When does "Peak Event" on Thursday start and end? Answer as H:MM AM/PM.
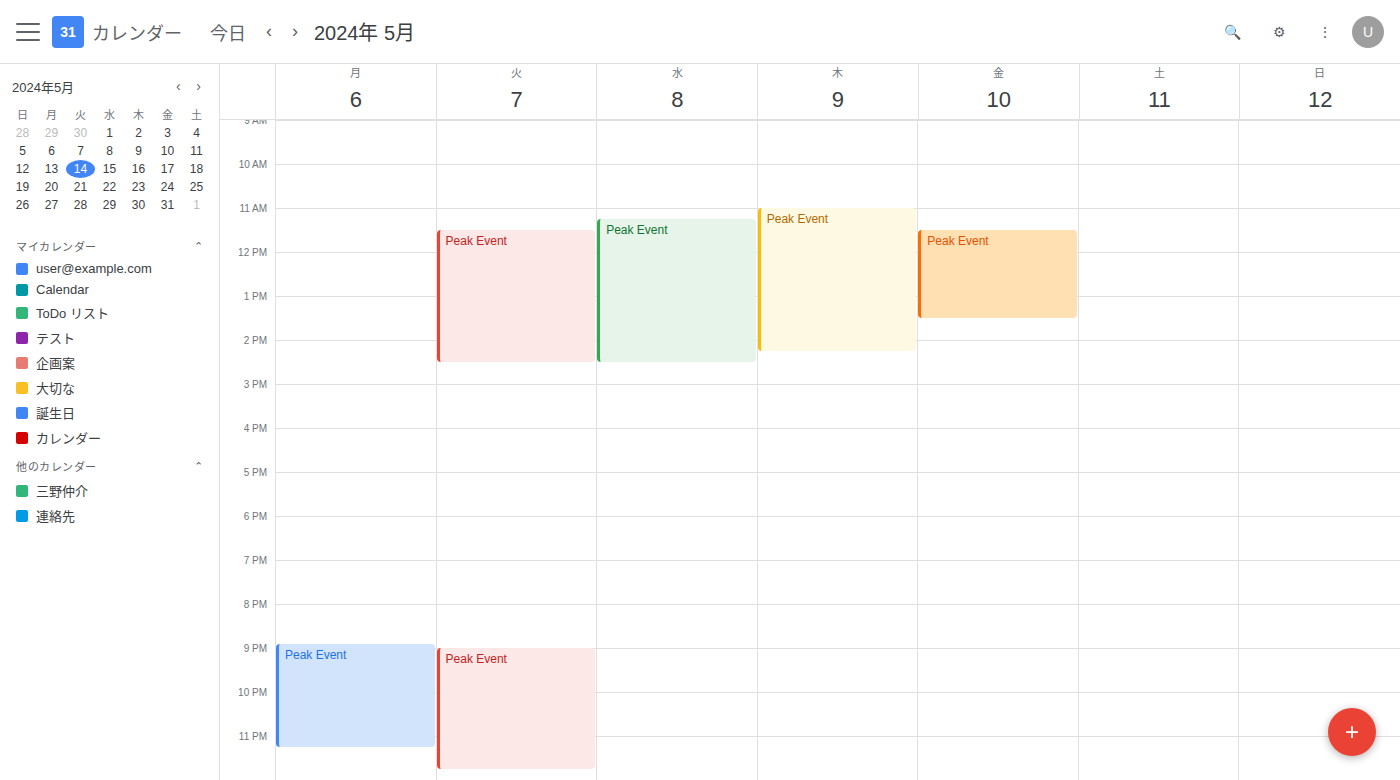
11:00 AM to 2:15 PM